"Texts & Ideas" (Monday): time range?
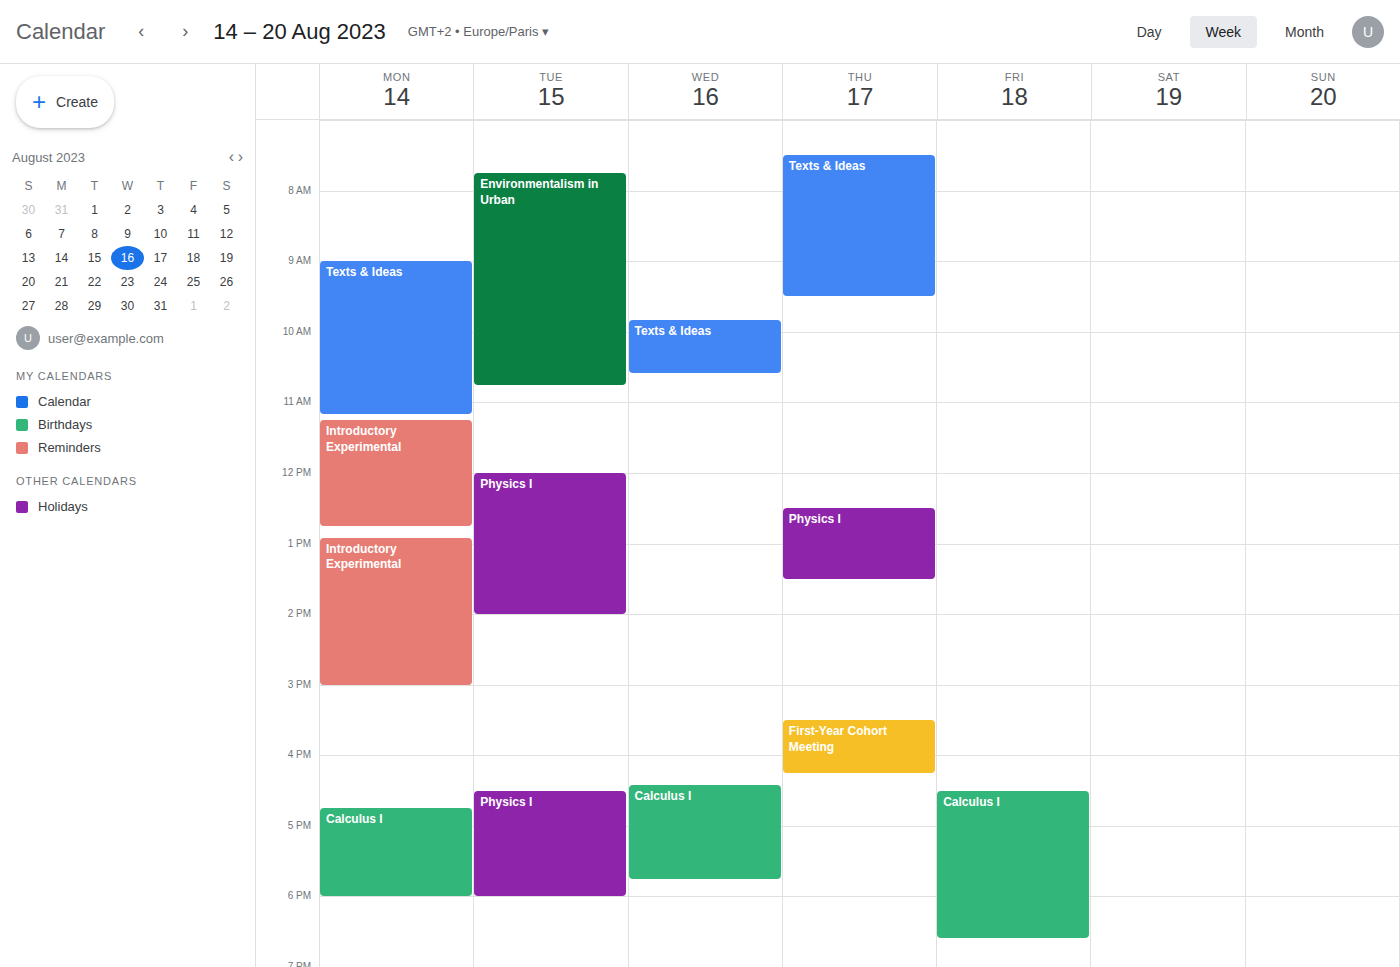
09:00 to 11:10